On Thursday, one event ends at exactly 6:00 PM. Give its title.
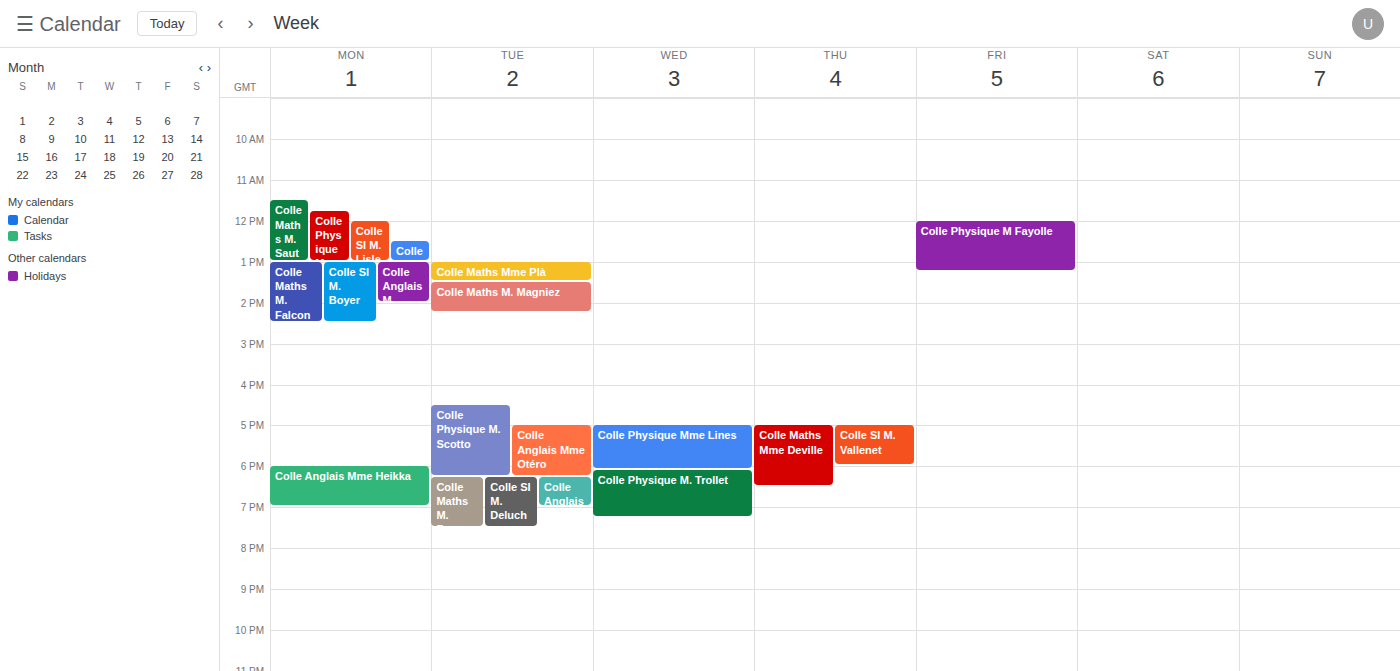
"Colle SI M. Vallenet"